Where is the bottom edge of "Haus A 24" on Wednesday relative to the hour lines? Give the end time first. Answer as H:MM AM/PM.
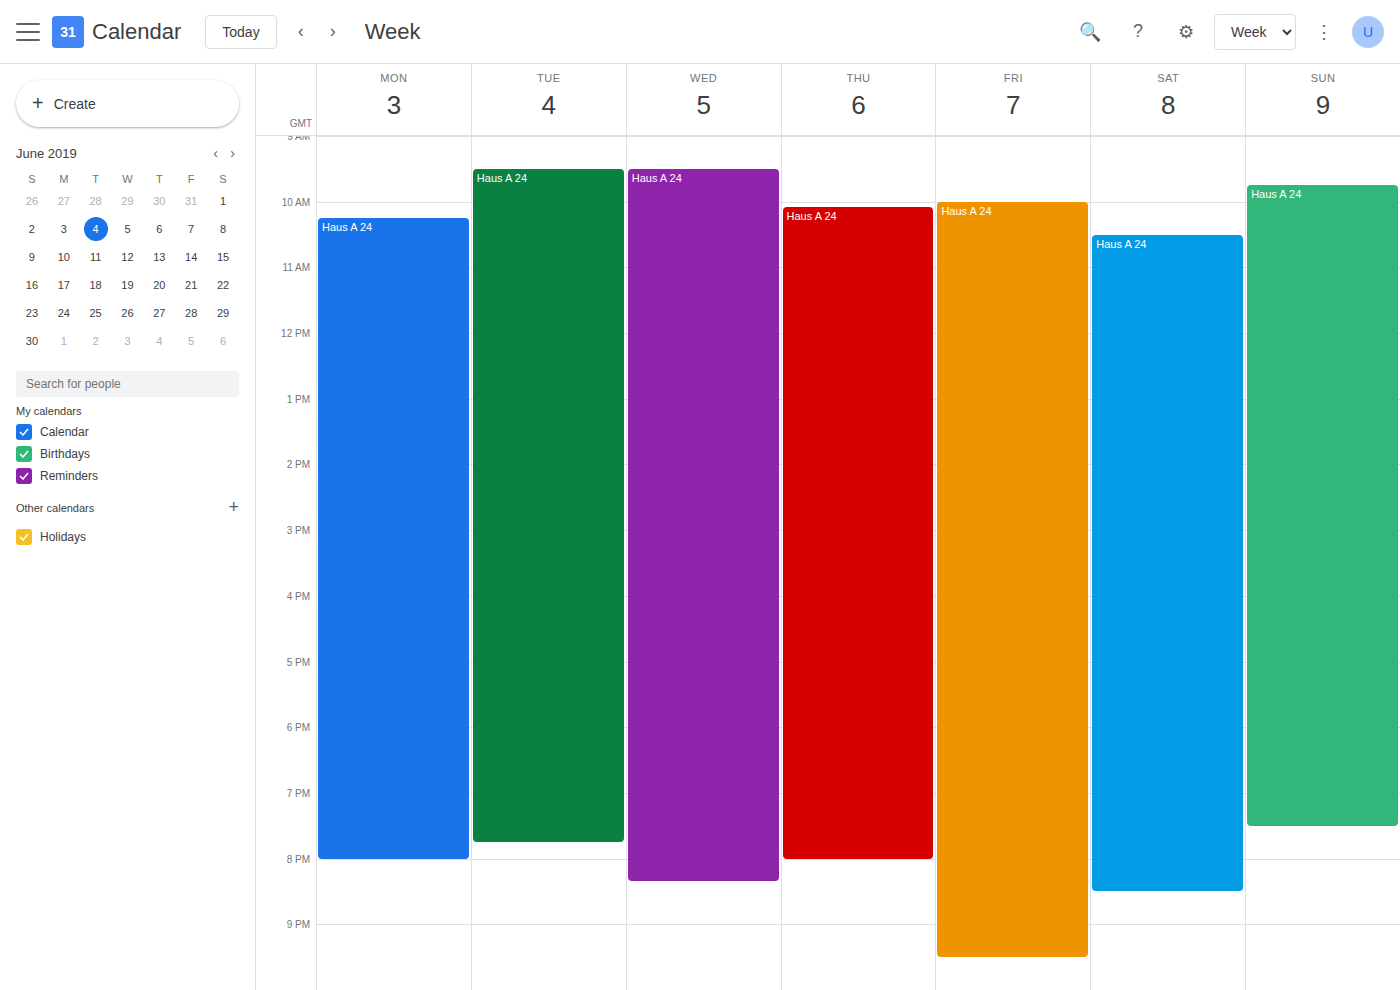
8:20 PM -- neither: 20 minutes below the 8 PM line and 40 minutes above the 9 PM line.